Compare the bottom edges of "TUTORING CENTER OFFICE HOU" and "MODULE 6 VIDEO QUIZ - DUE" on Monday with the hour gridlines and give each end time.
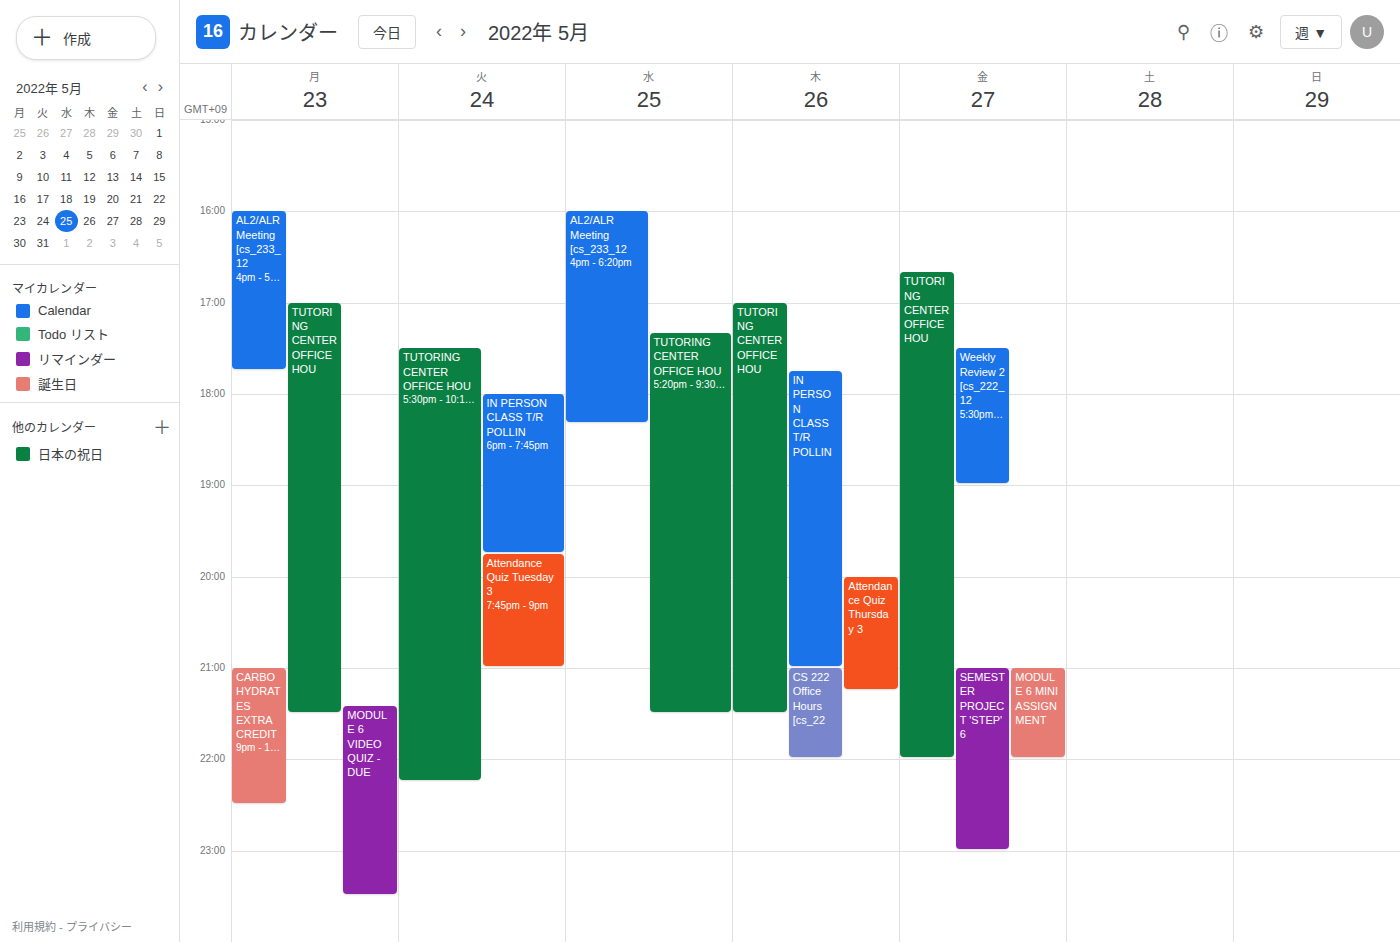
"TUTORING CENTER OFFICE HOU": 9:30 PM, halfway between the 9 PM and 10 PM lines. "MODULE 6 VIDEO QUIZ - DUE": 11:30 PM, halfway between the 11 PM and 12 AM lines.